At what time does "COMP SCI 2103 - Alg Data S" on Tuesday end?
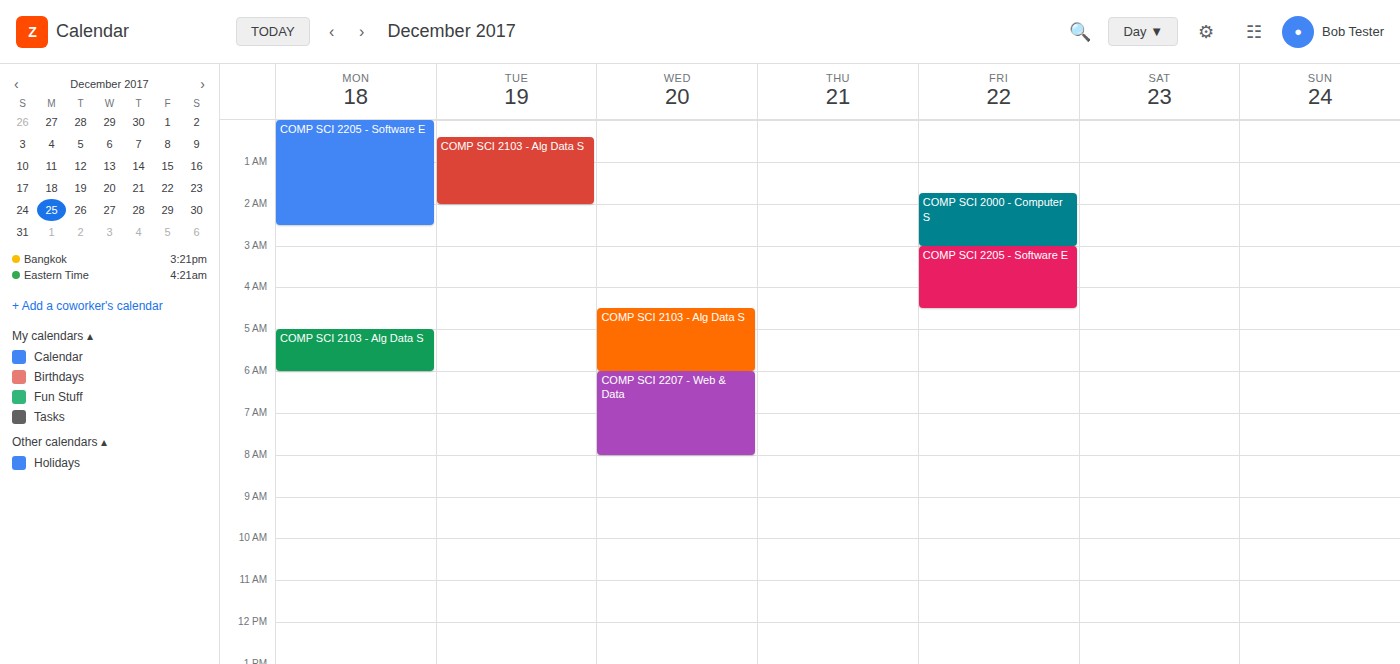
2:00 AM